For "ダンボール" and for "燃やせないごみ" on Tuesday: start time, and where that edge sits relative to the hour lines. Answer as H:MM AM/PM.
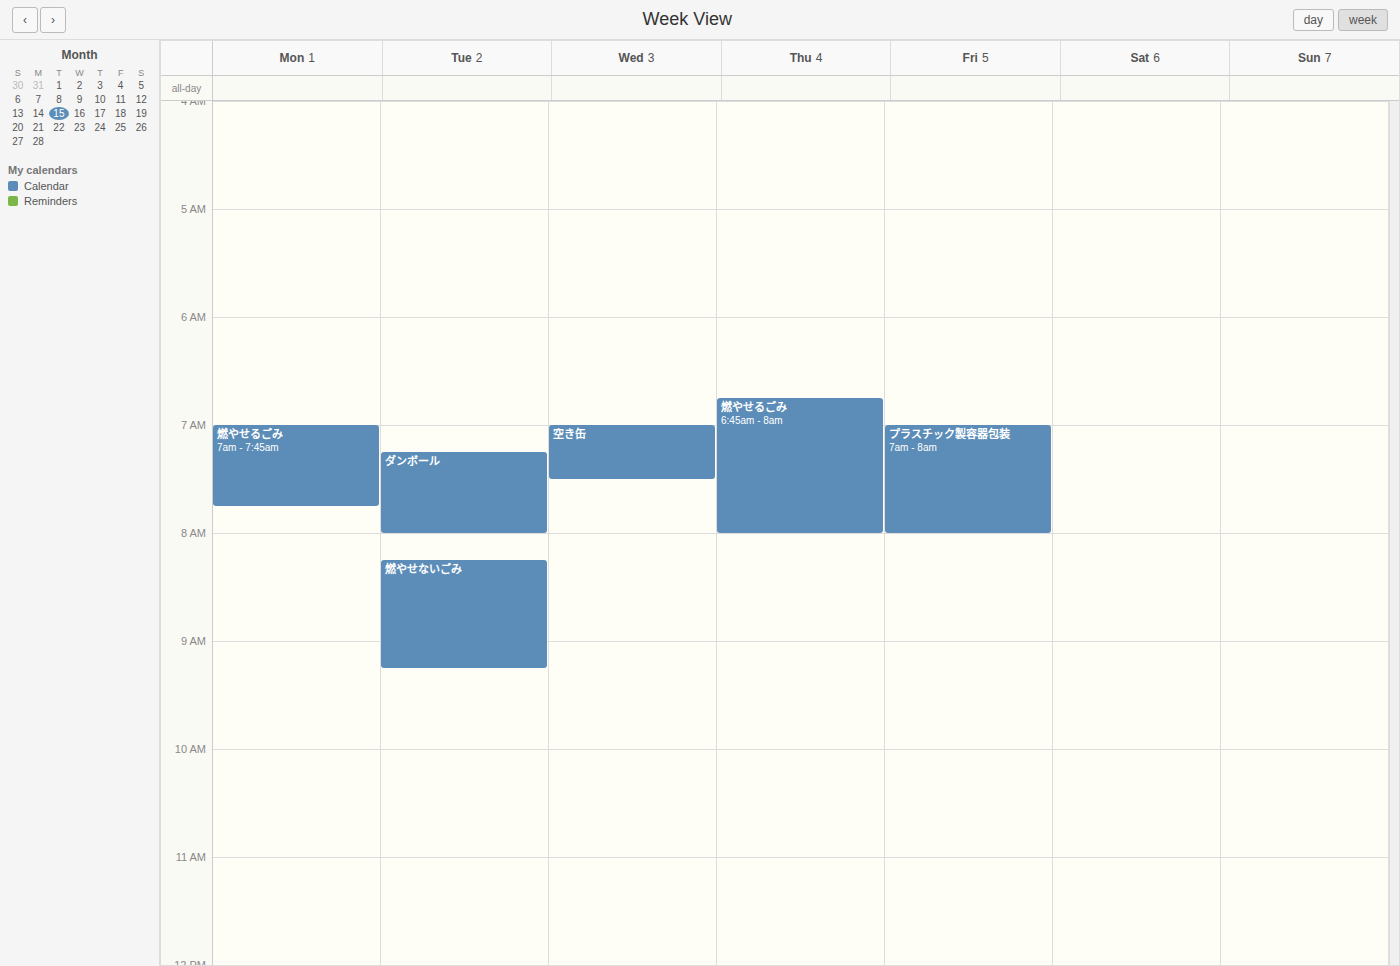
"ダンボール": 7:15 AM, neither: a quarter of the way from the 7 AM line to the 8 AM line. "燃やせないごみ": 8:15 AM, neither: a quarter of the way from the 8 AM line to the 9 AM line.